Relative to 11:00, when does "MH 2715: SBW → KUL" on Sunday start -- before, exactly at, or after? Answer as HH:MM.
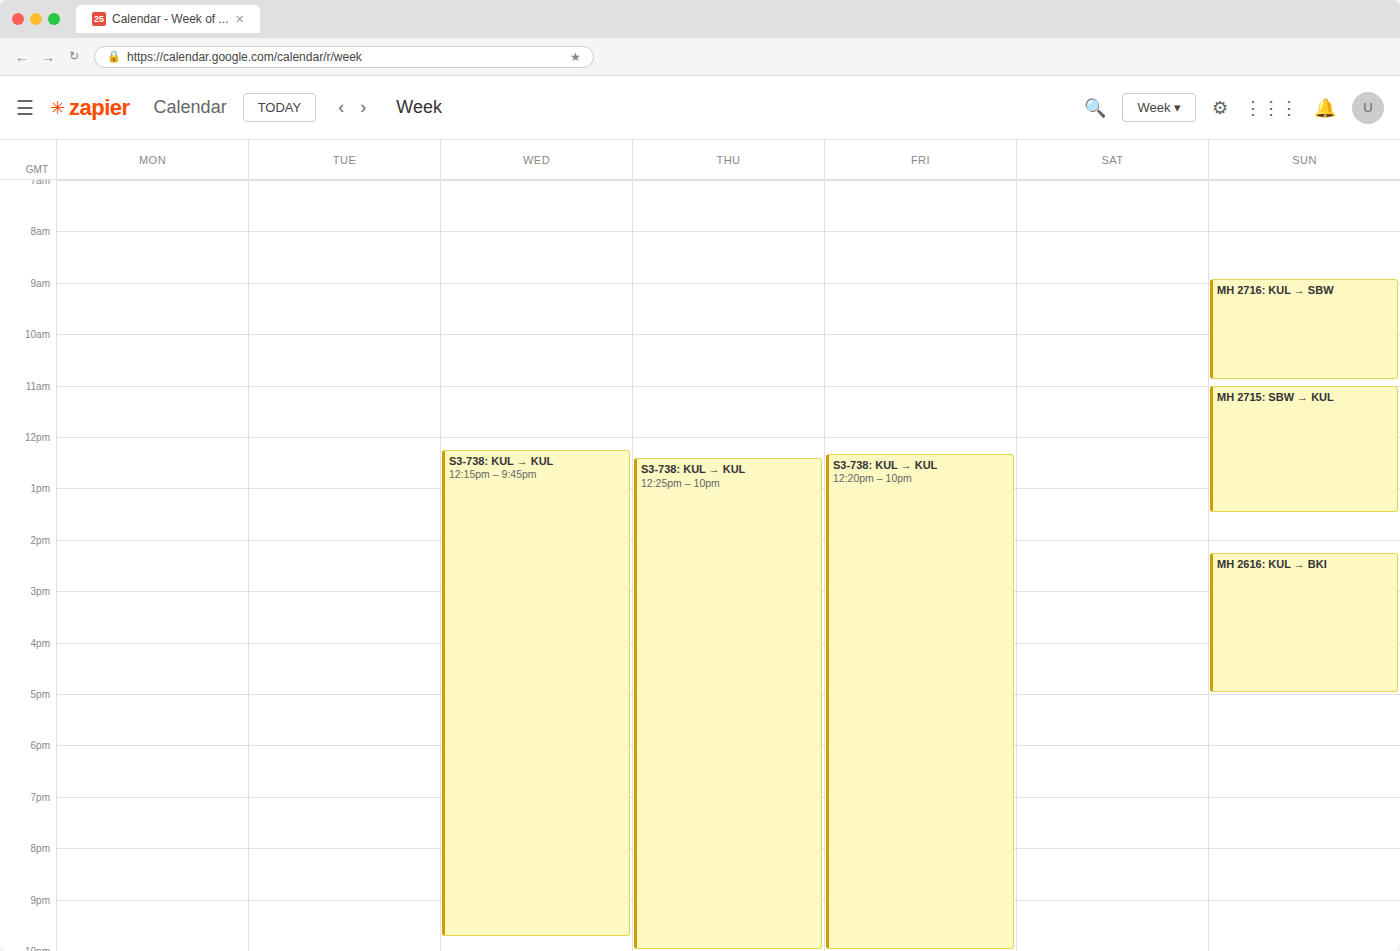
11:00 -- exactly at 11:00, on the 11:00 line.